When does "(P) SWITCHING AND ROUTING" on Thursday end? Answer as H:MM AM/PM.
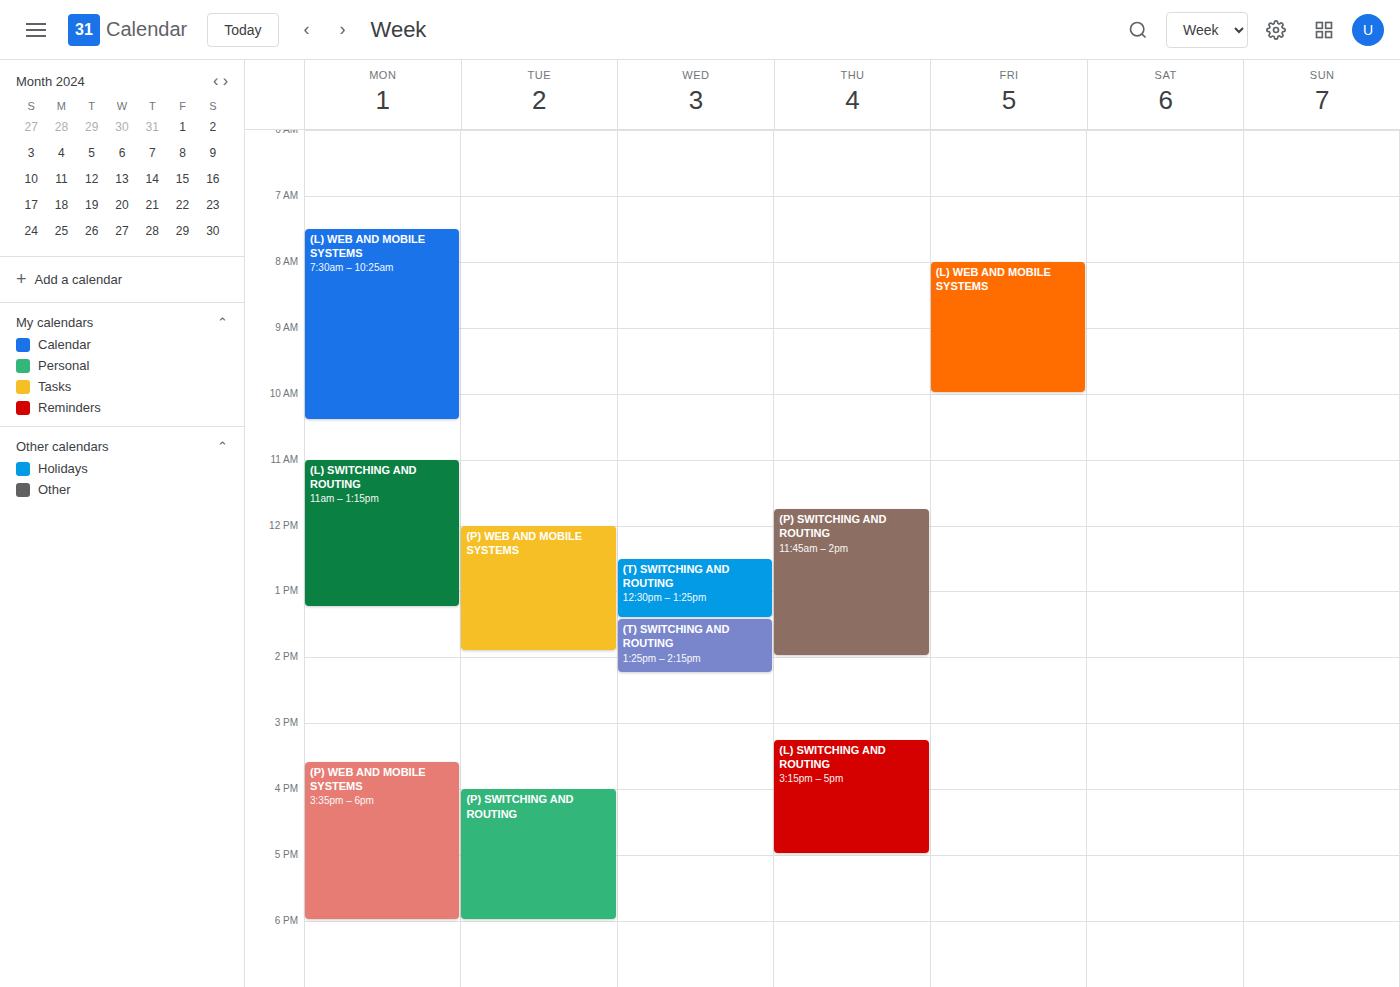
2:00 PM